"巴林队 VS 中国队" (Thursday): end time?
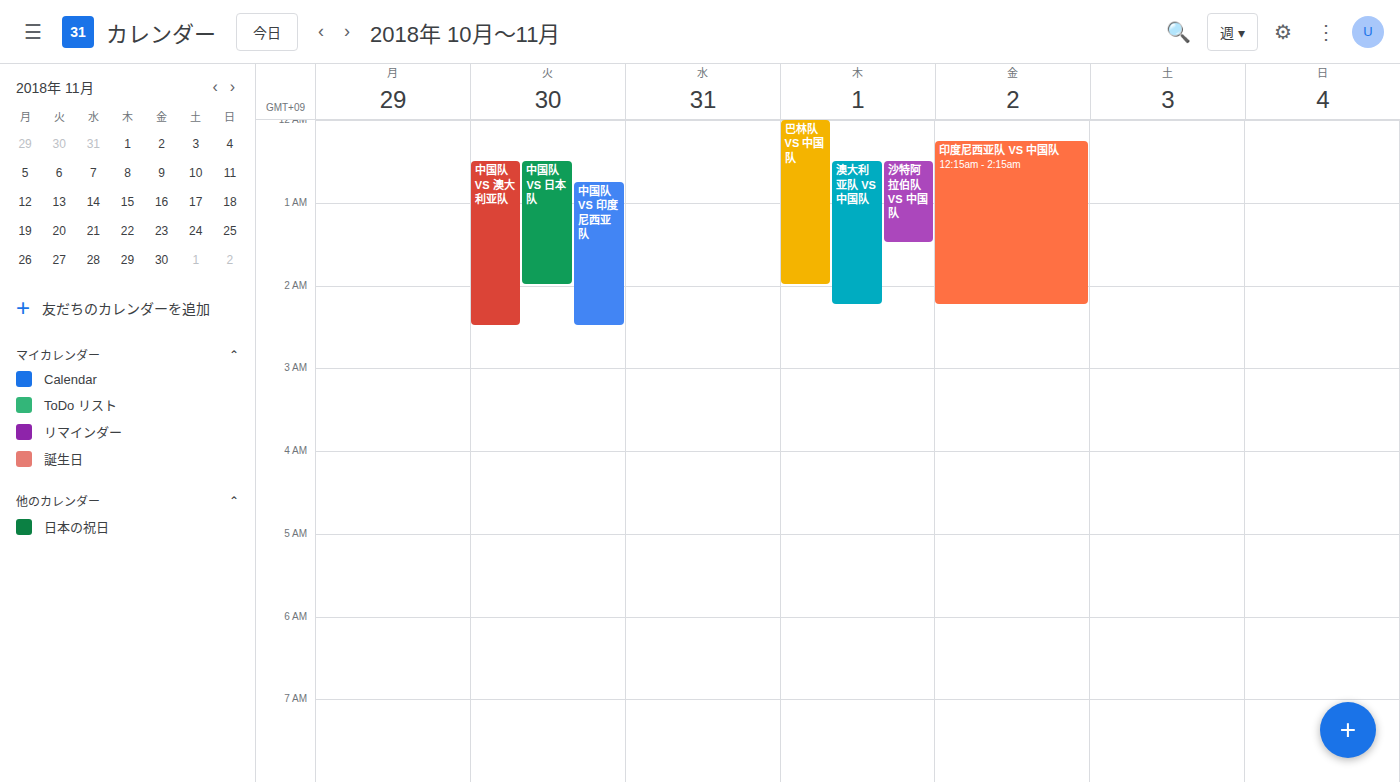
02:00